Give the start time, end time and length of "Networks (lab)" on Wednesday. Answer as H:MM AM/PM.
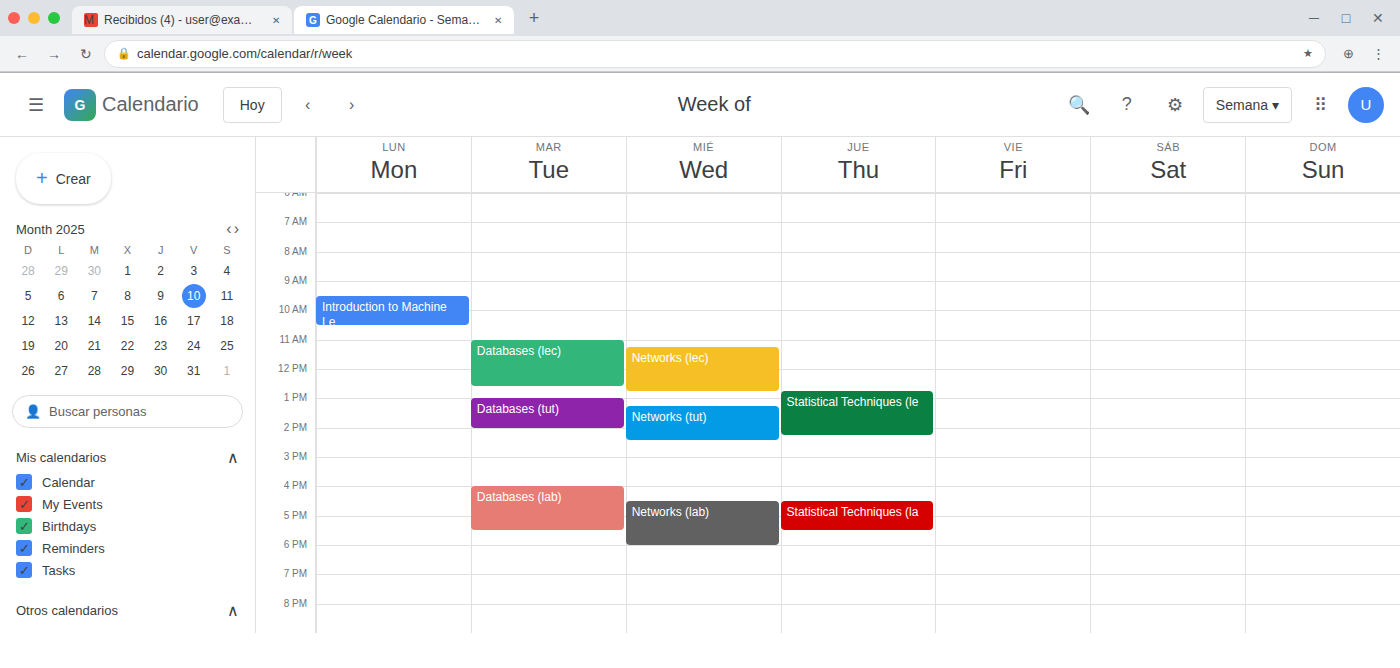
4:30 PM to 6:00 PM, 1 hour 30 minutes